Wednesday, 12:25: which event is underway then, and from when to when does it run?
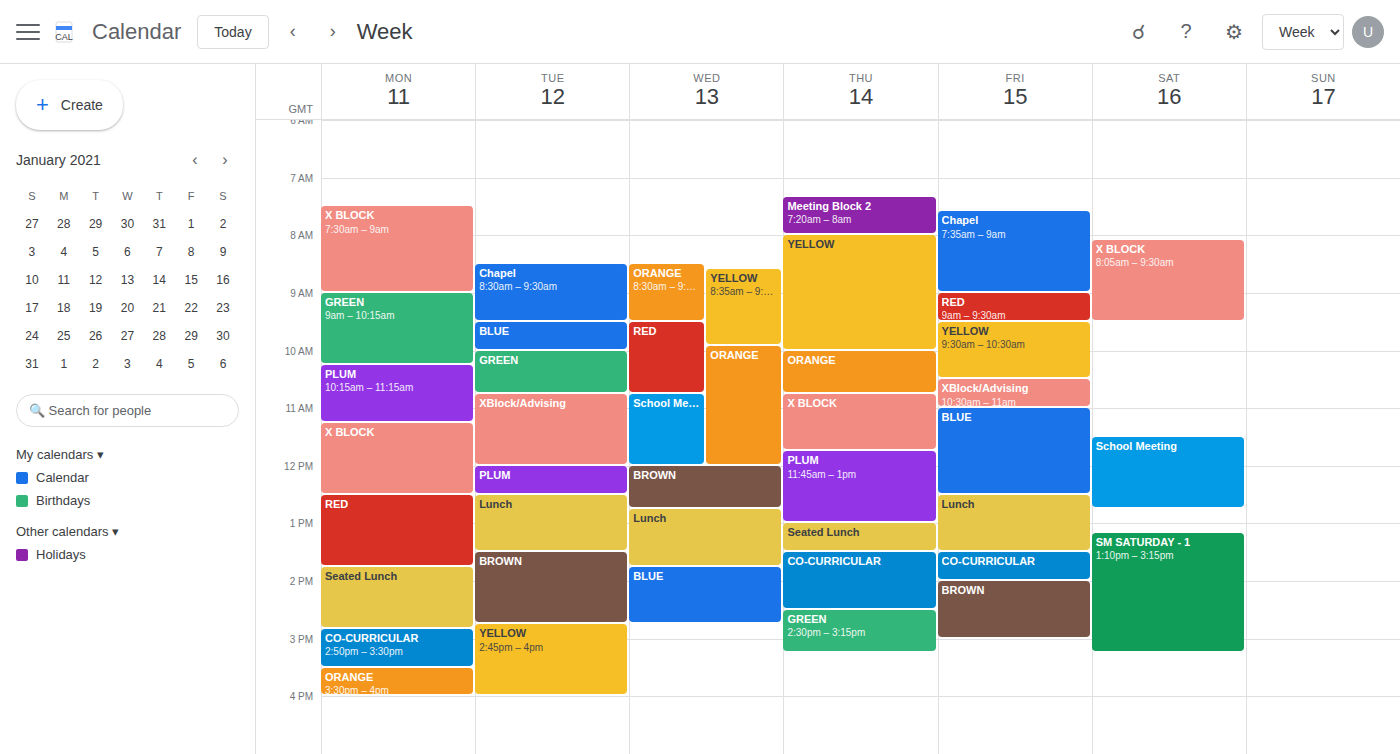
"BROWN", 12:00 to 12:45